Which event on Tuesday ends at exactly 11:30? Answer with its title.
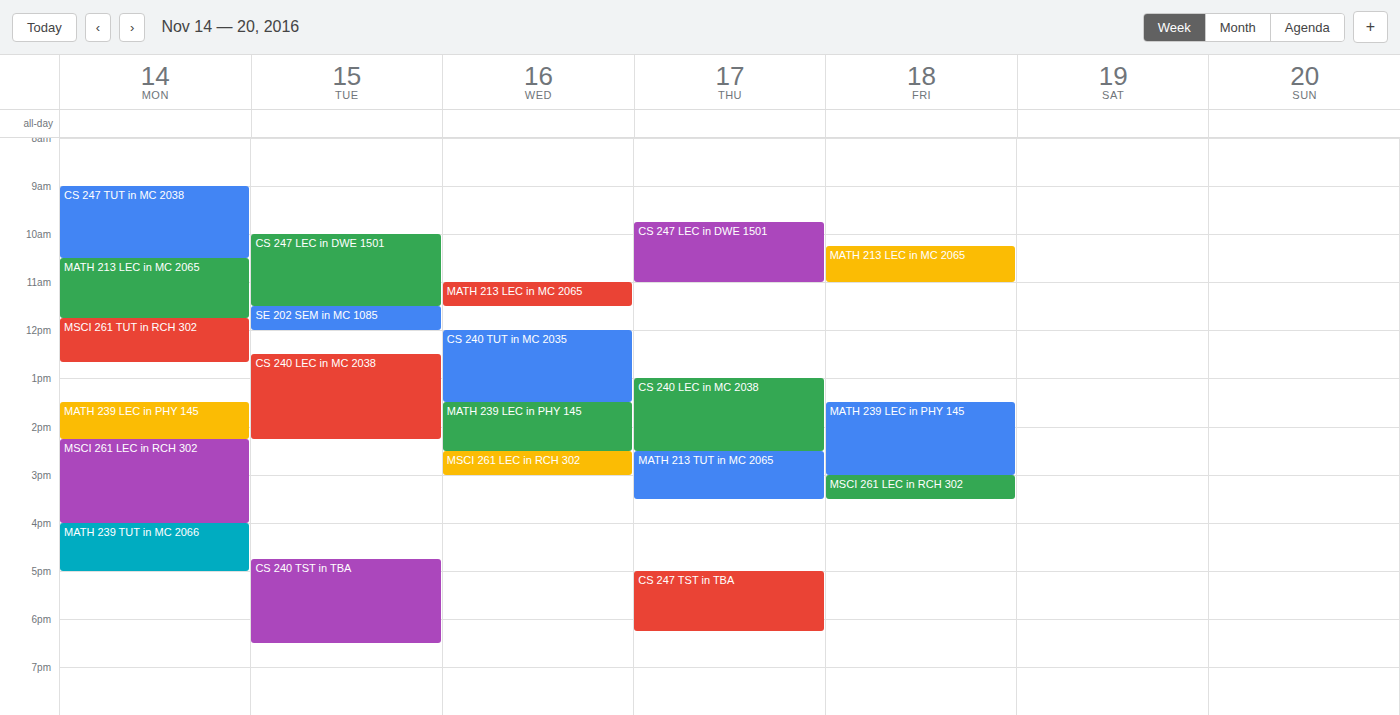
"CS 247 LEC in DWE 1501"